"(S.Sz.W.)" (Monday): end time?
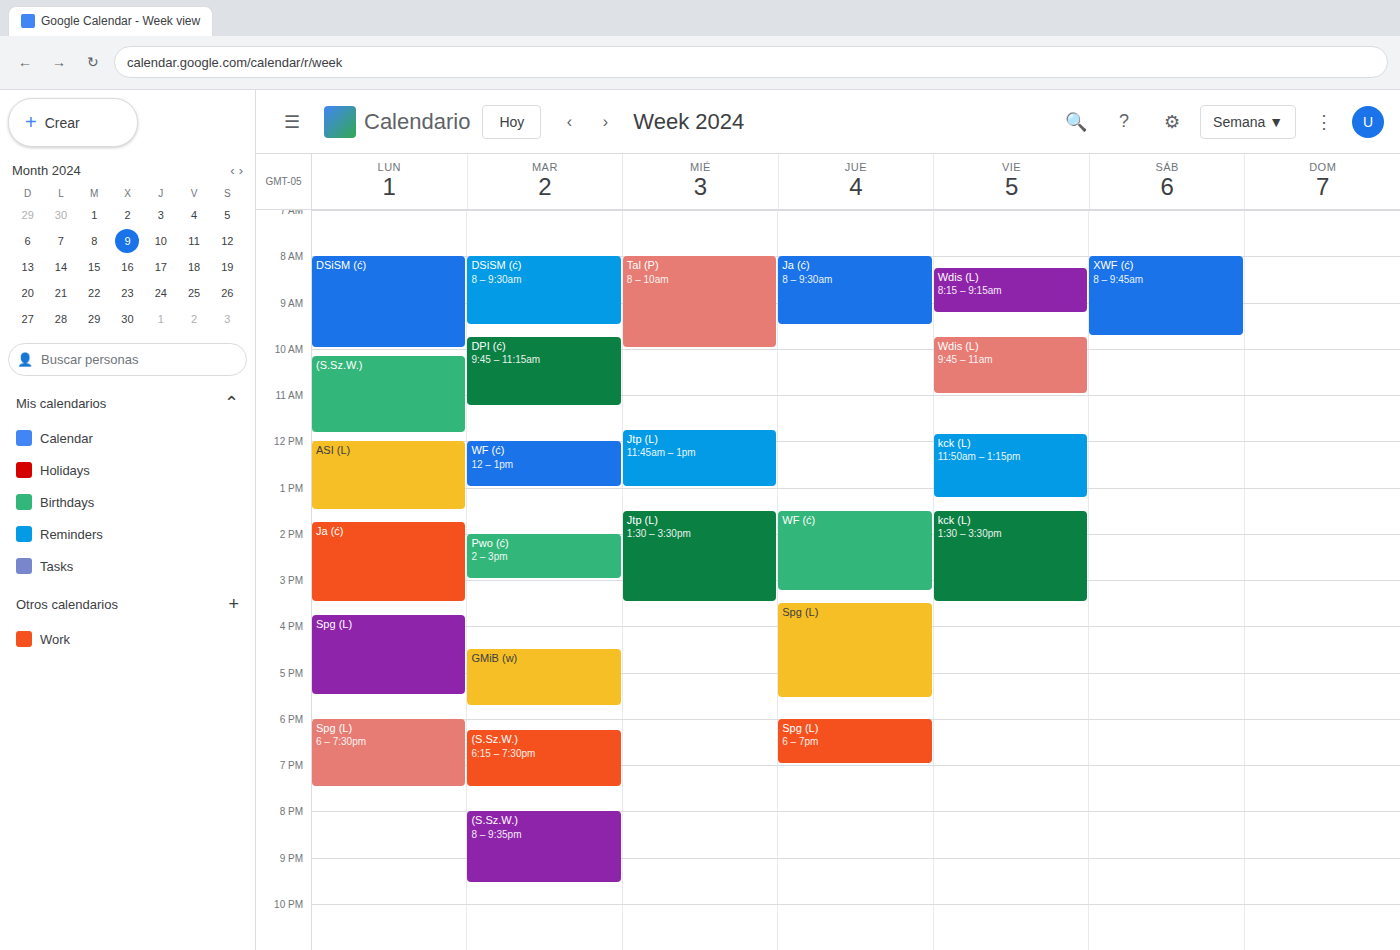
11:50 AM